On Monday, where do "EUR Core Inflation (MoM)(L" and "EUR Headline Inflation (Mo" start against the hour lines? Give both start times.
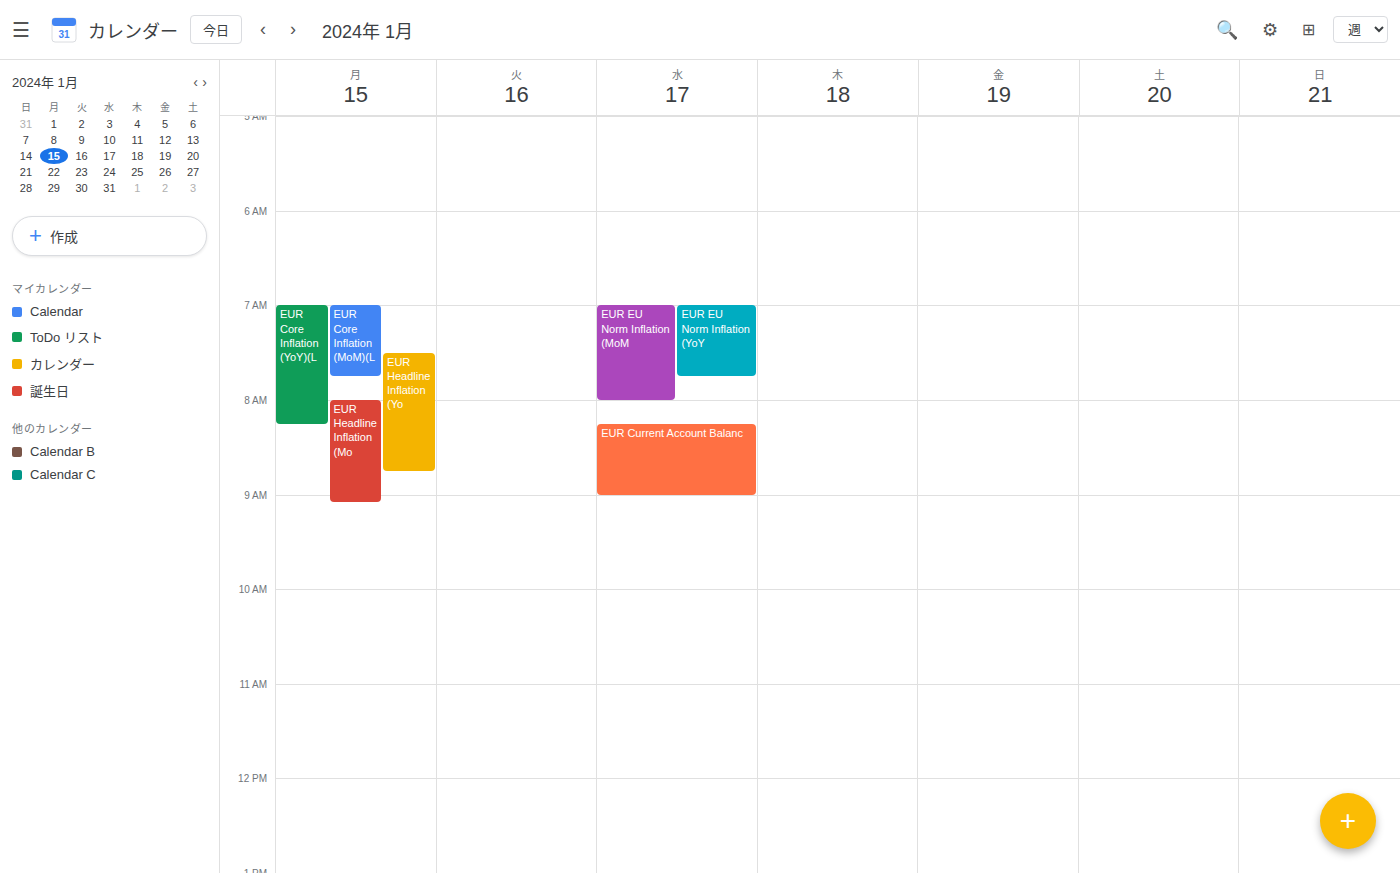
"EUR Core Inflation (MoM)(L": 07:00, exactly on the 07:00 line. "EUR Headline Inflation (Mo": 08:00, exactly on the 08:00 line.